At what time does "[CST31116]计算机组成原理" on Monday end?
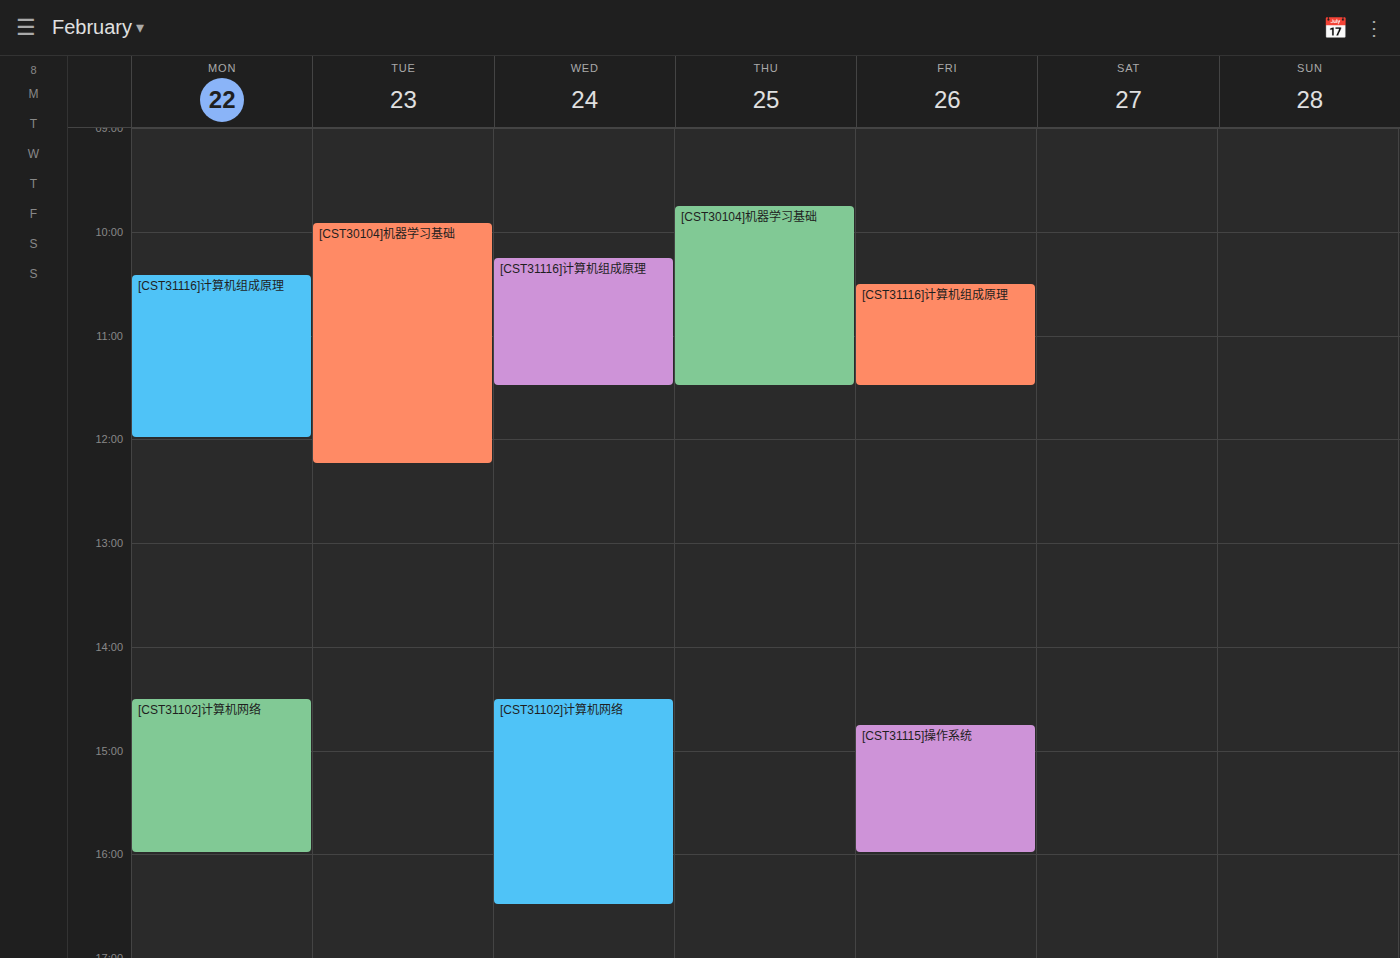
12:00 PM